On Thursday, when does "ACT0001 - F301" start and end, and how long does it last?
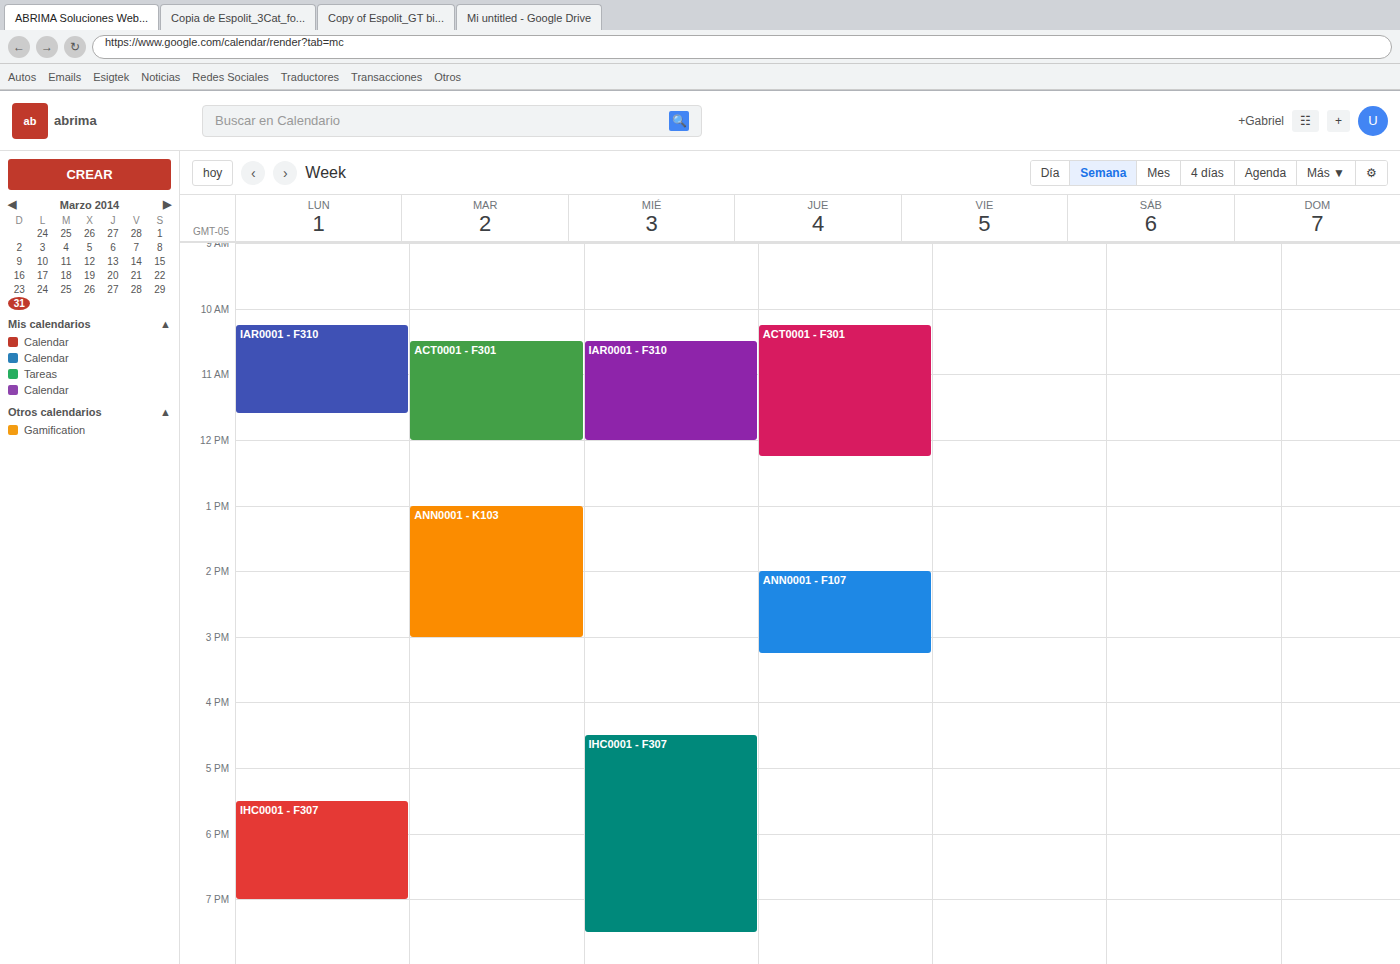
10:15 to 12:15, 2 hours